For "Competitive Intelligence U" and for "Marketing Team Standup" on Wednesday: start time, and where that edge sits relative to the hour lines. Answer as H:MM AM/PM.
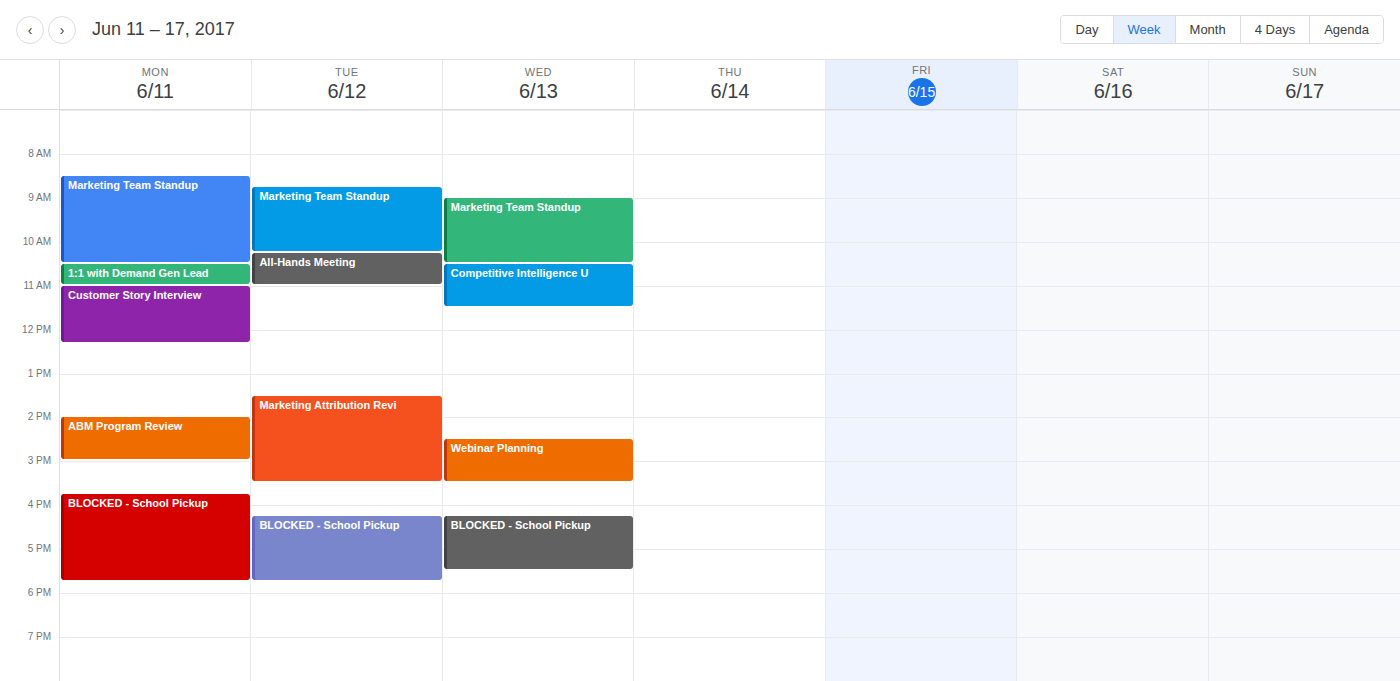
"Competitive Intelligence U": 10:30 AM, halfway between the 10 AM and 11 AM lines. "Marketing Team Standup": 9:00 AM, exactly on the 9 AM line.